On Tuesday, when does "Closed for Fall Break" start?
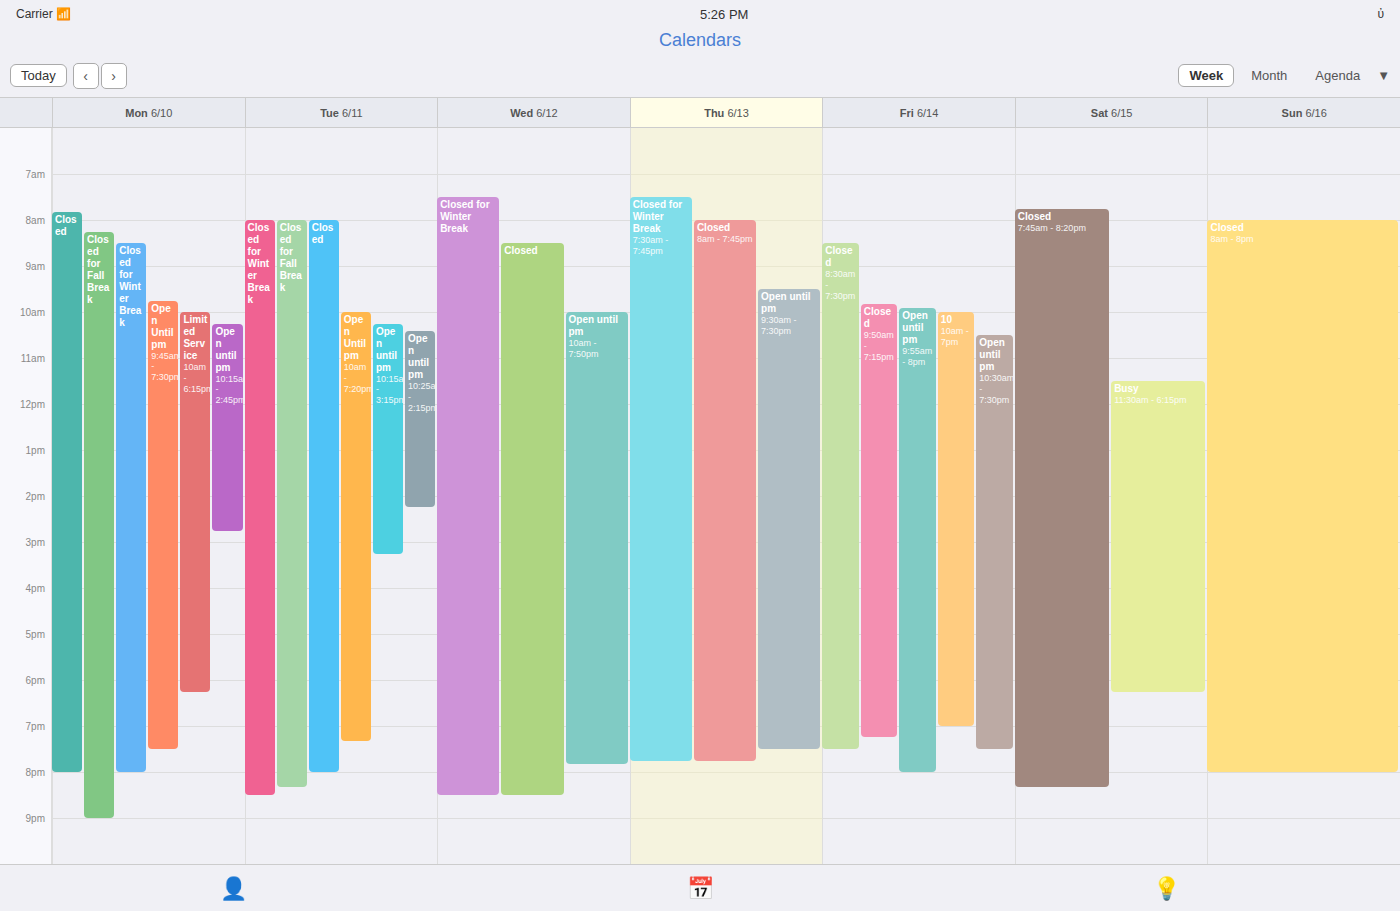
08:00